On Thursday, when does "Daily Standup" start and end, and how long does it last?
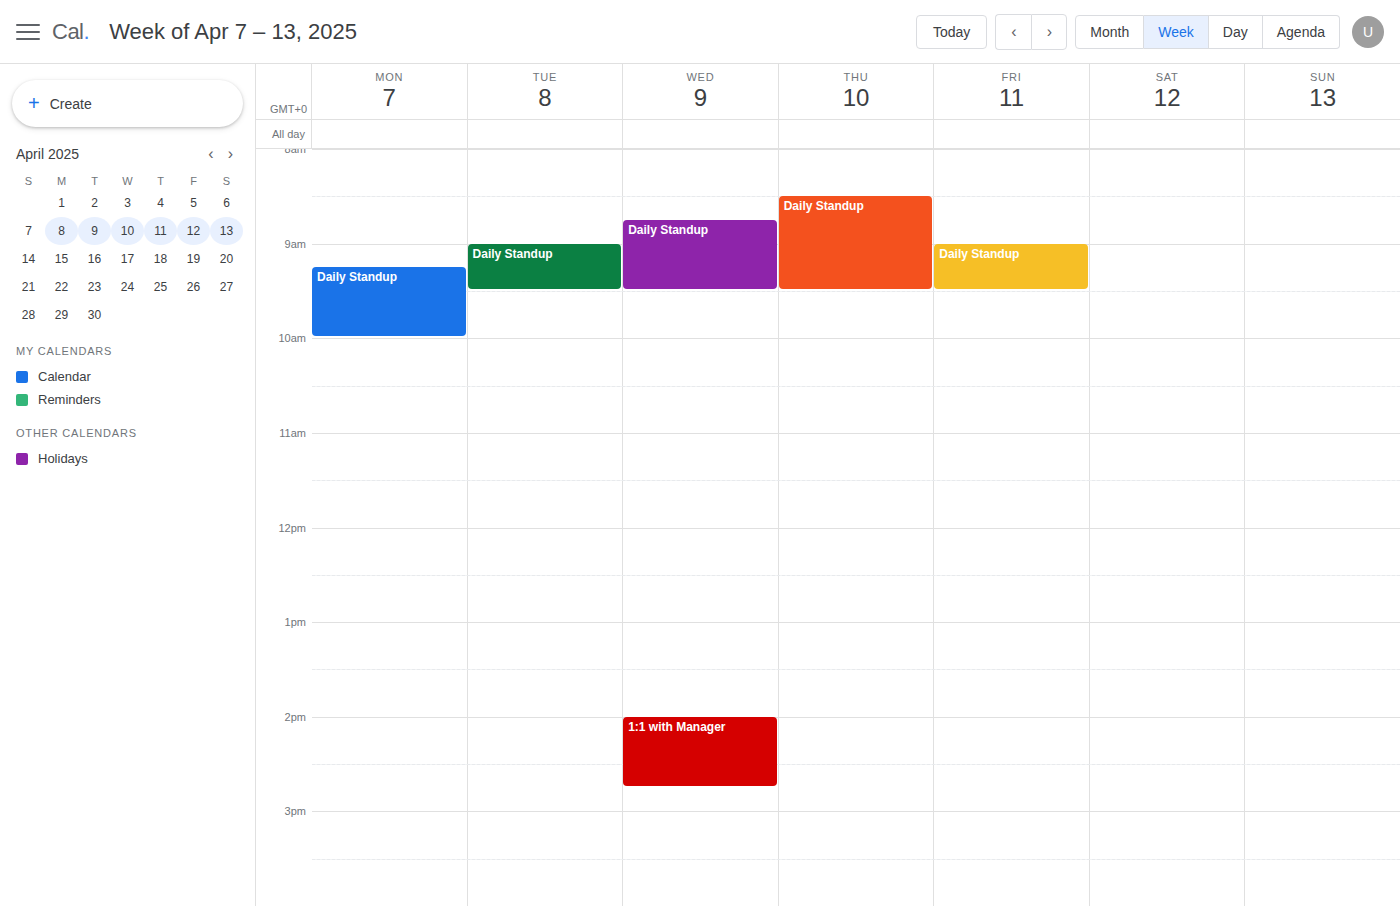
8:30 AM to 9:30 AM, 1 hour